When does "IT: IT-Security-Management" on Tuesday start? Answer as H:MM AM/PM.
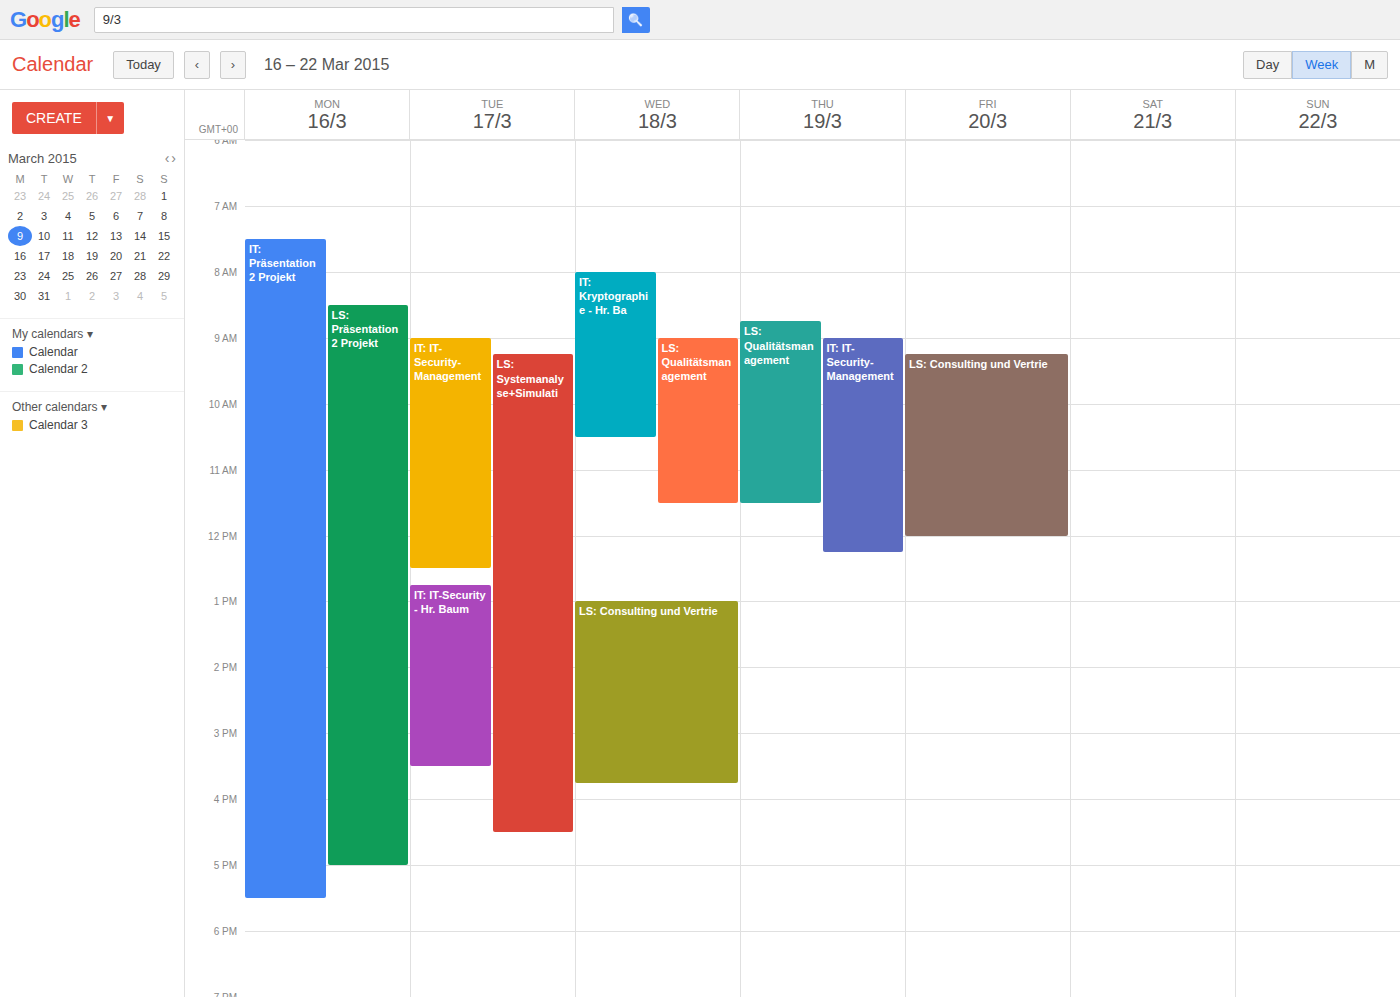
9:00 AM